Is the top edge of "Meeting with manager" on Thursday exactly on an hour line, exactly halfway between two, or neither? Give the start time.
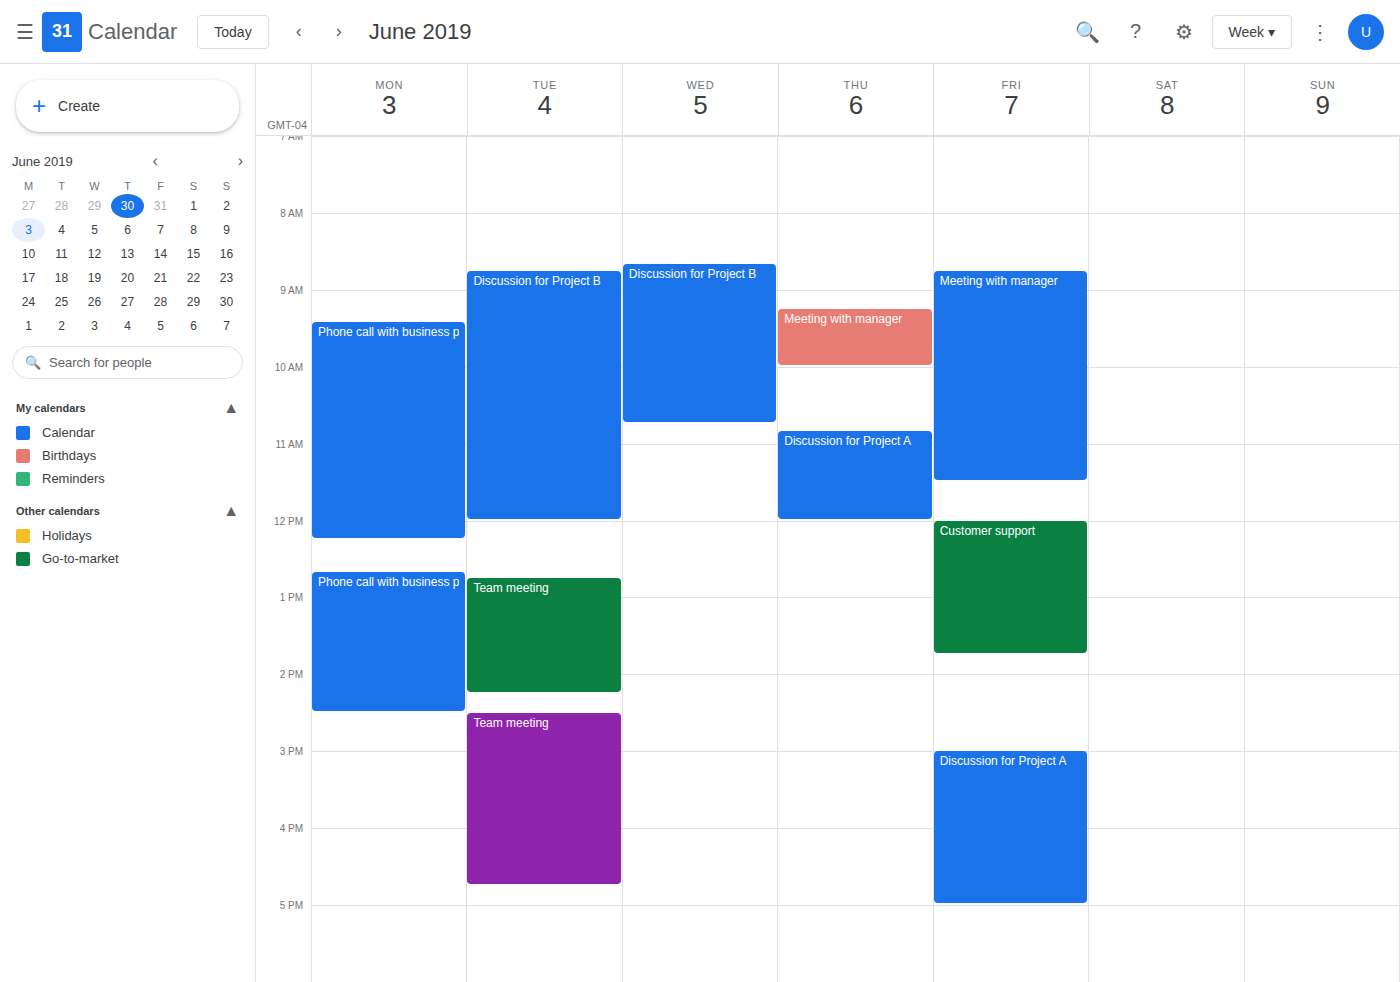
9:15 AM -- neither: a quarter of the way from the 9 AM line to the 10 AM line.